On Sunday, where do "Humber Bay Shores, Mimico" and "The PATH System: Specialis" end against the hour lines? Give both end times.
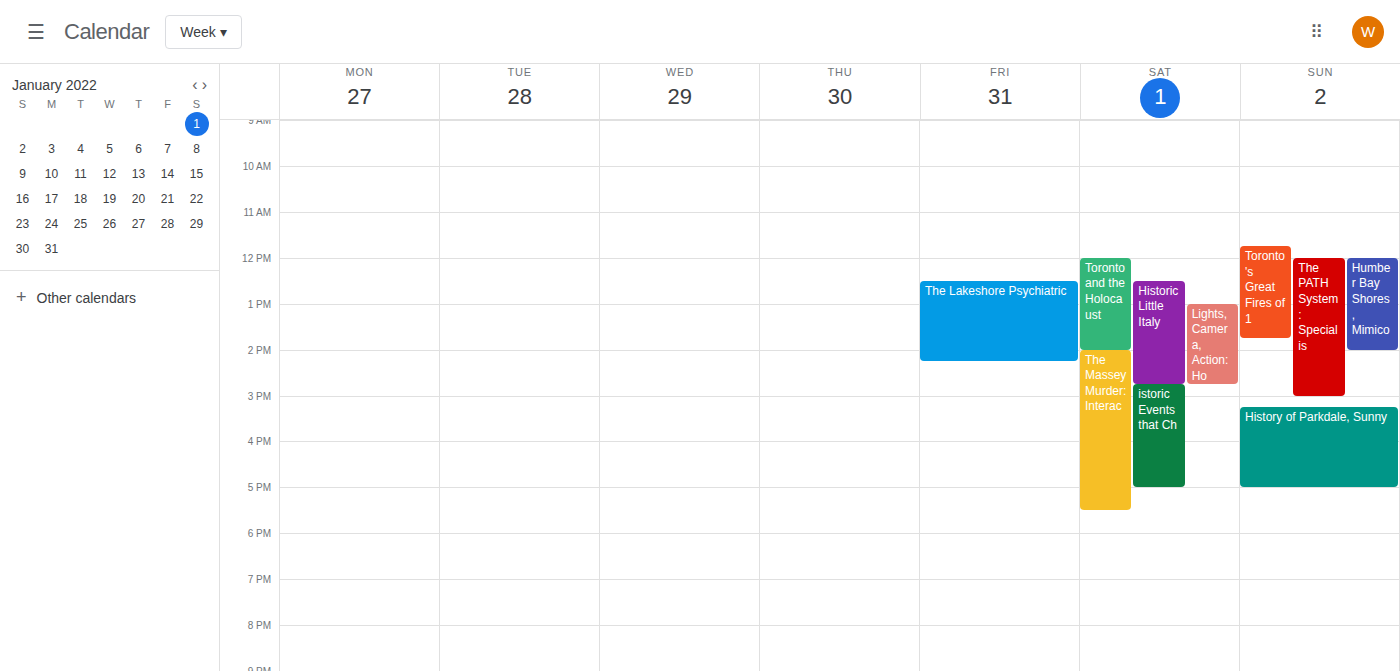
"Humber Bay Shores, Mimico": 14:00, exactly on the 14:00 line. "The PATH System: Specialis": 15:00, exactly on the 15:00 line.